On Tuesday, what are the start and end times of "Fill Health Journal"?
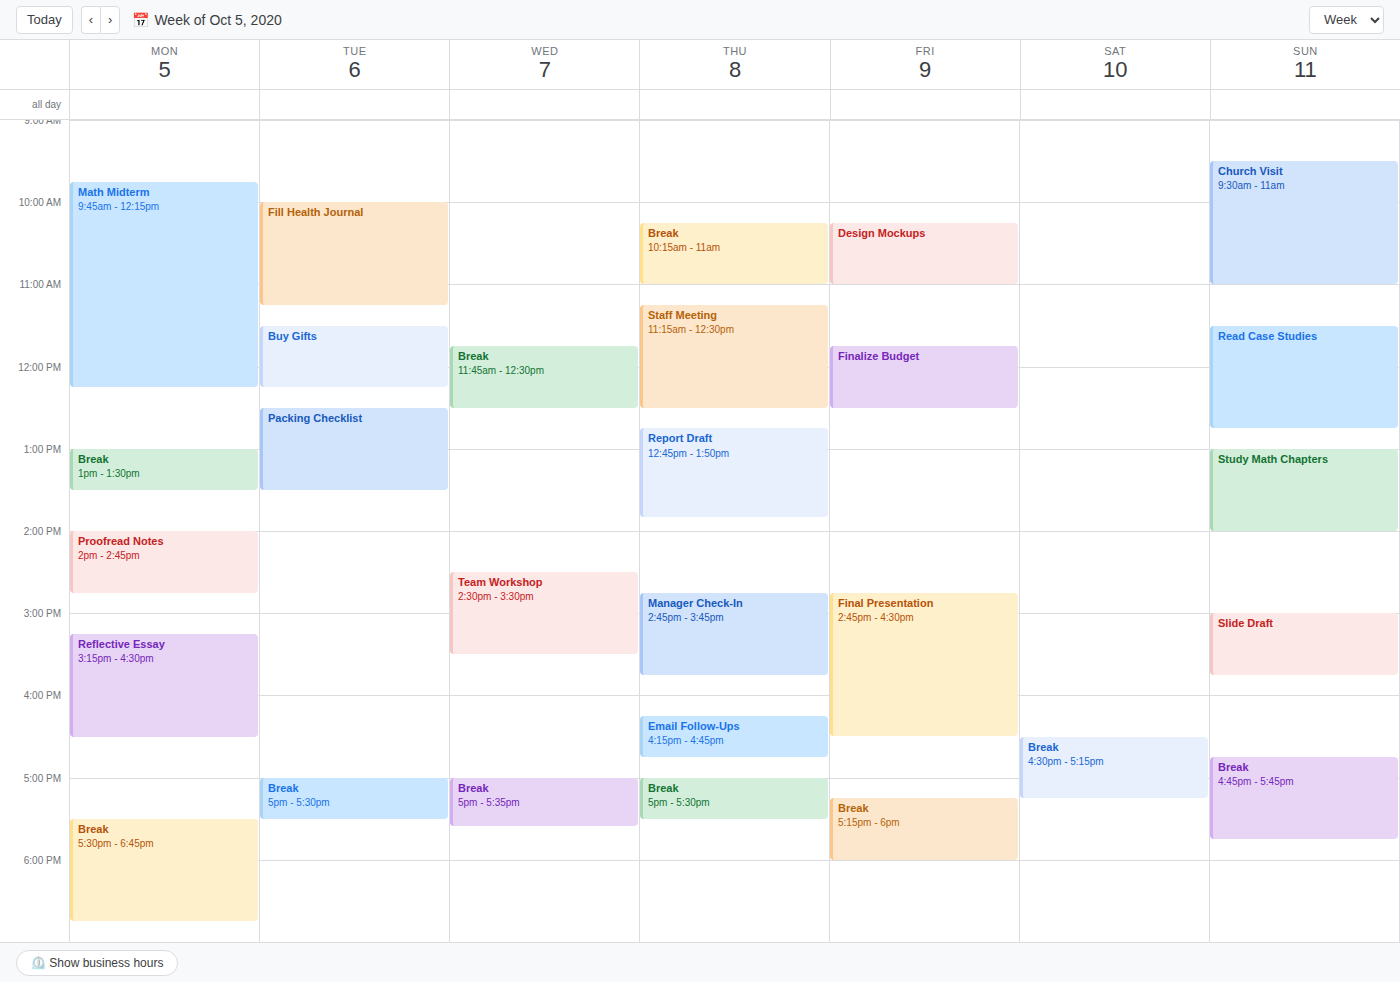
10:00 AM to 11:15 AM